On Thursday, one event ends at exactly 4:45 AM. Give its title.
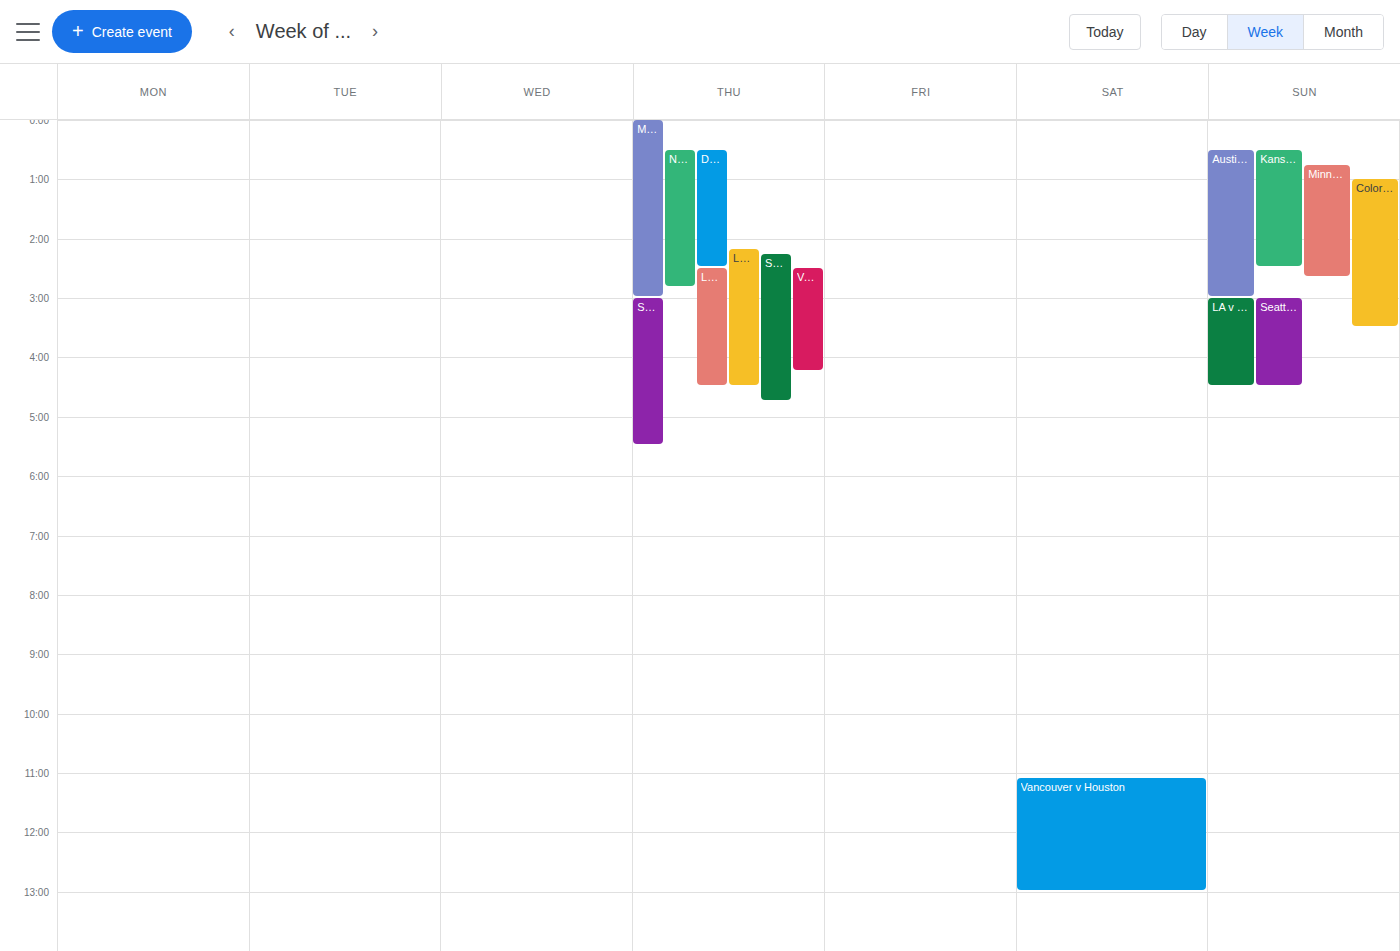
"San Jose v Houston"